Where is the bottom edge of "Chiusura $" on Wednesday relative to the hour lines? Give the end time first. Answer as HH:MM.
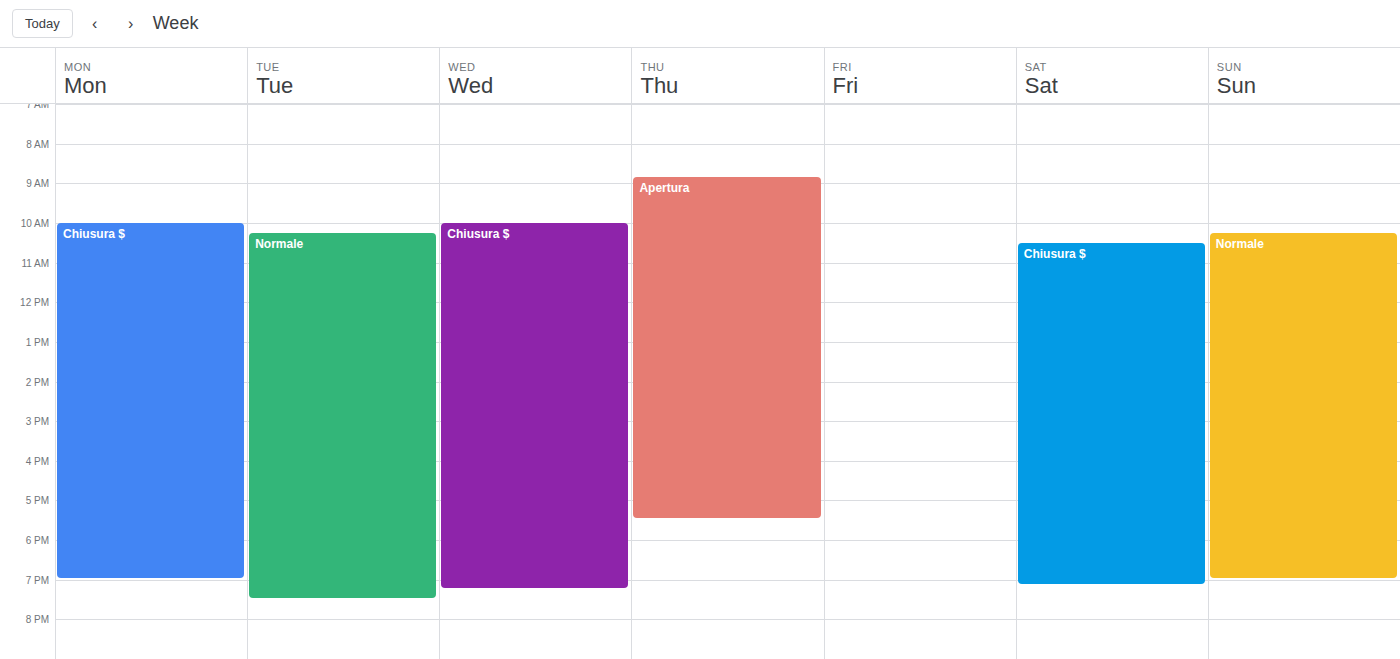
19:15 -- neither: a quarter of the way from the 19:00 line to the 20:00 line.